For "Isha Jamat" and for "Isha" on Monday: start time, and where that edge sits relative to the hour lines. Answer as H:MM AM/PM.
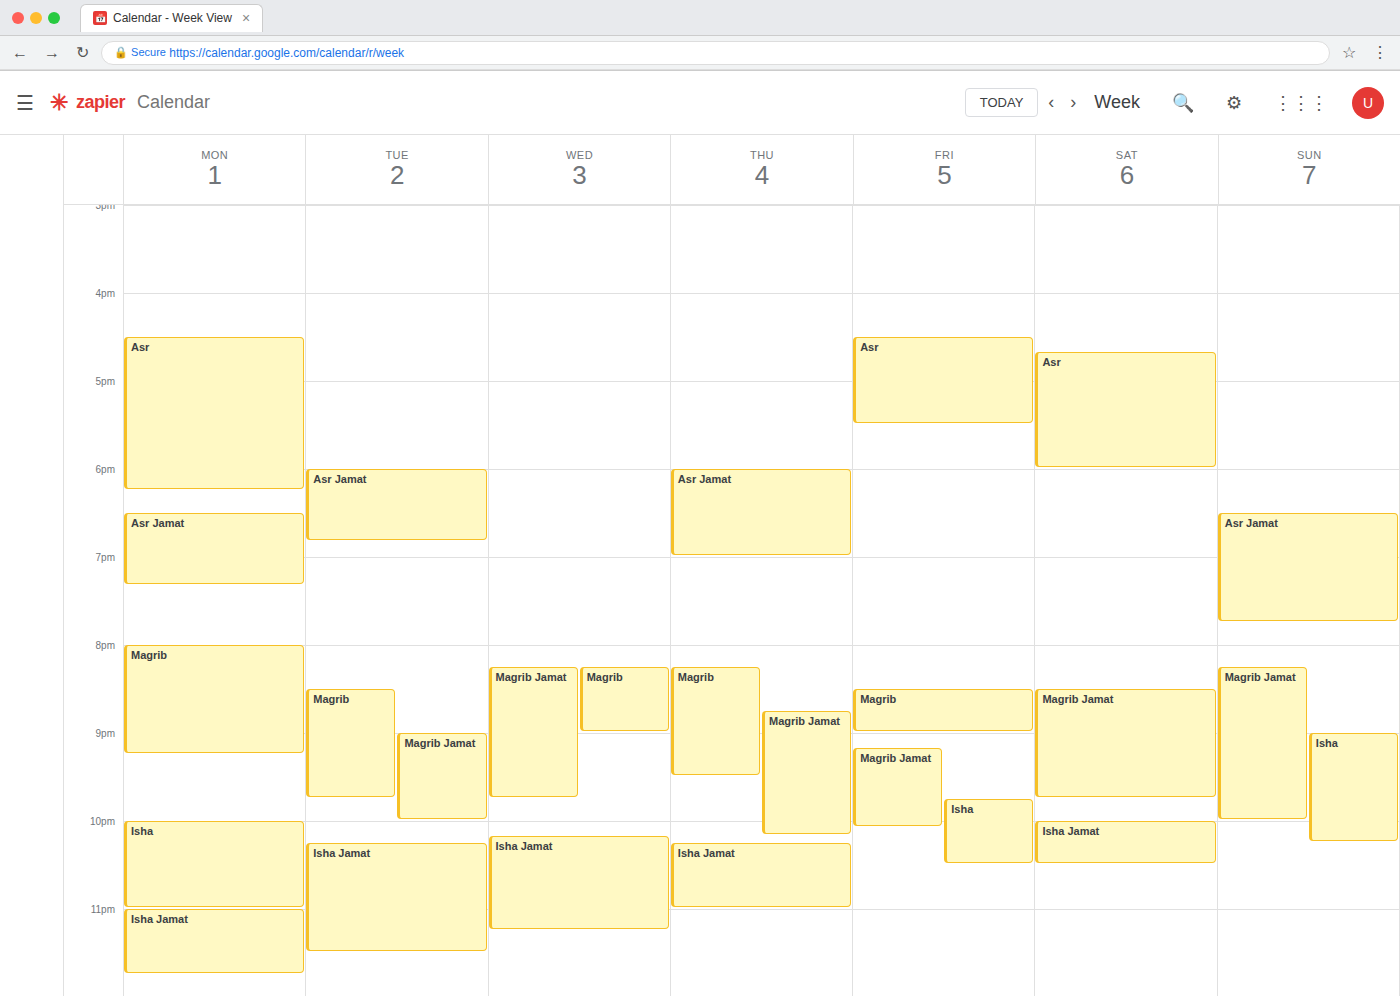
"Isha Jamat": 11:00 PM, exactly on the 11 PM line. "Isha": 10:00 PM, exactly on the 10 PM line.